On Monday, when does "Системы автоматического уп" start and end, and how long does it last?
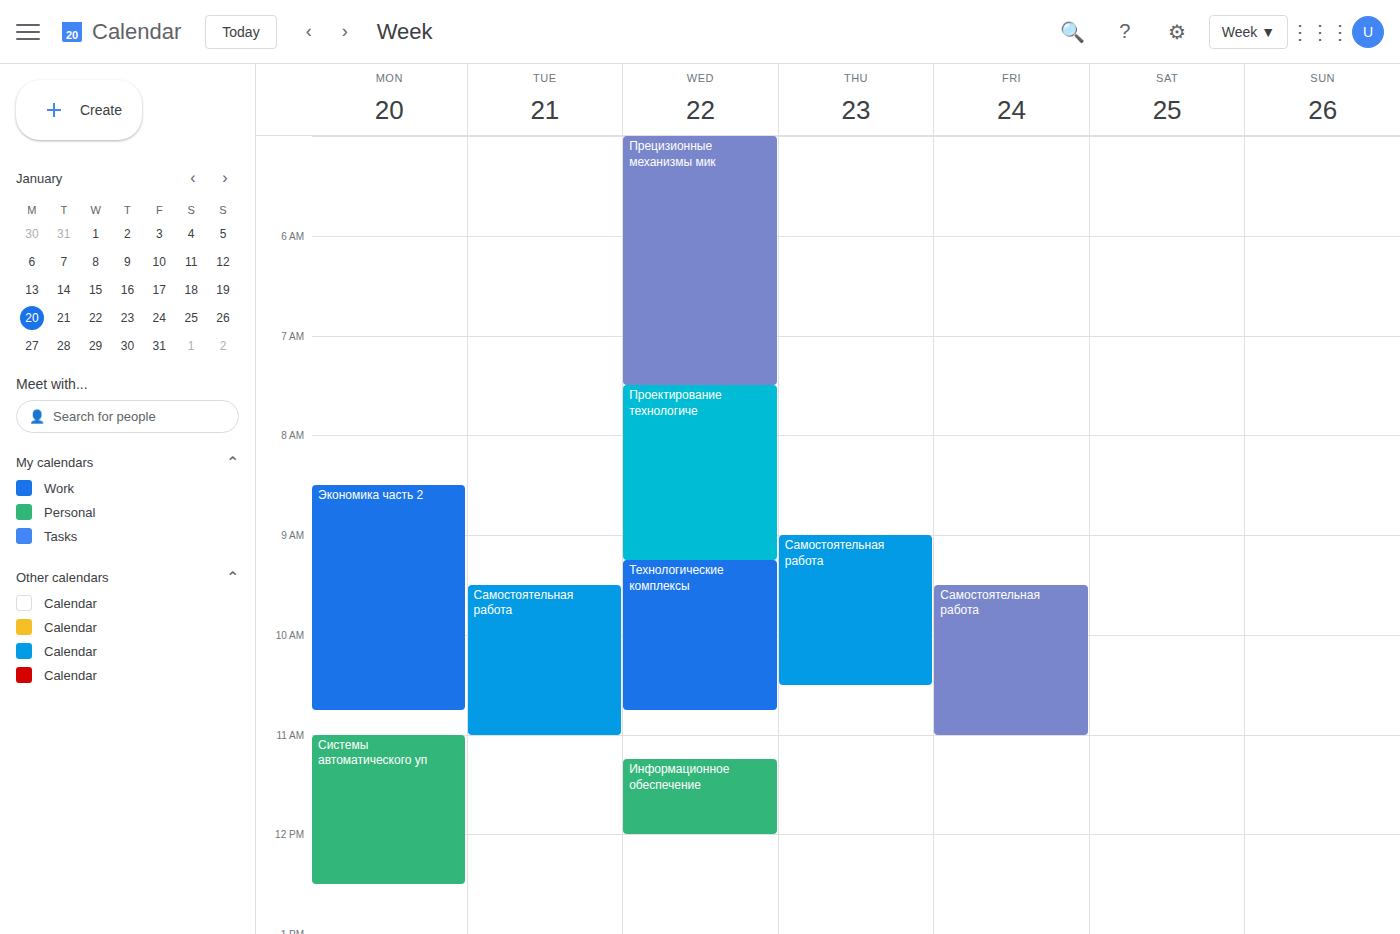
11:00 to 12:30, 1 hour 30 minutes